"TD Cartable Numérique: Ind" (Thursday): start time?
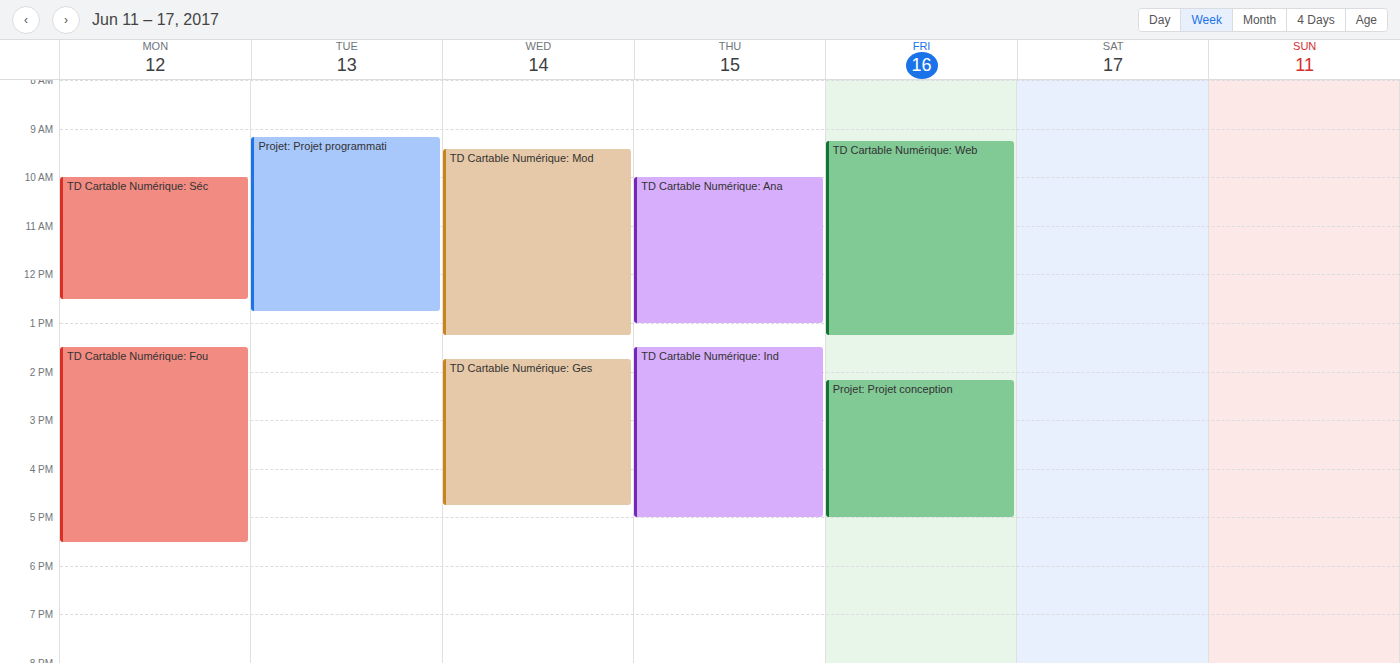
1:30 PM